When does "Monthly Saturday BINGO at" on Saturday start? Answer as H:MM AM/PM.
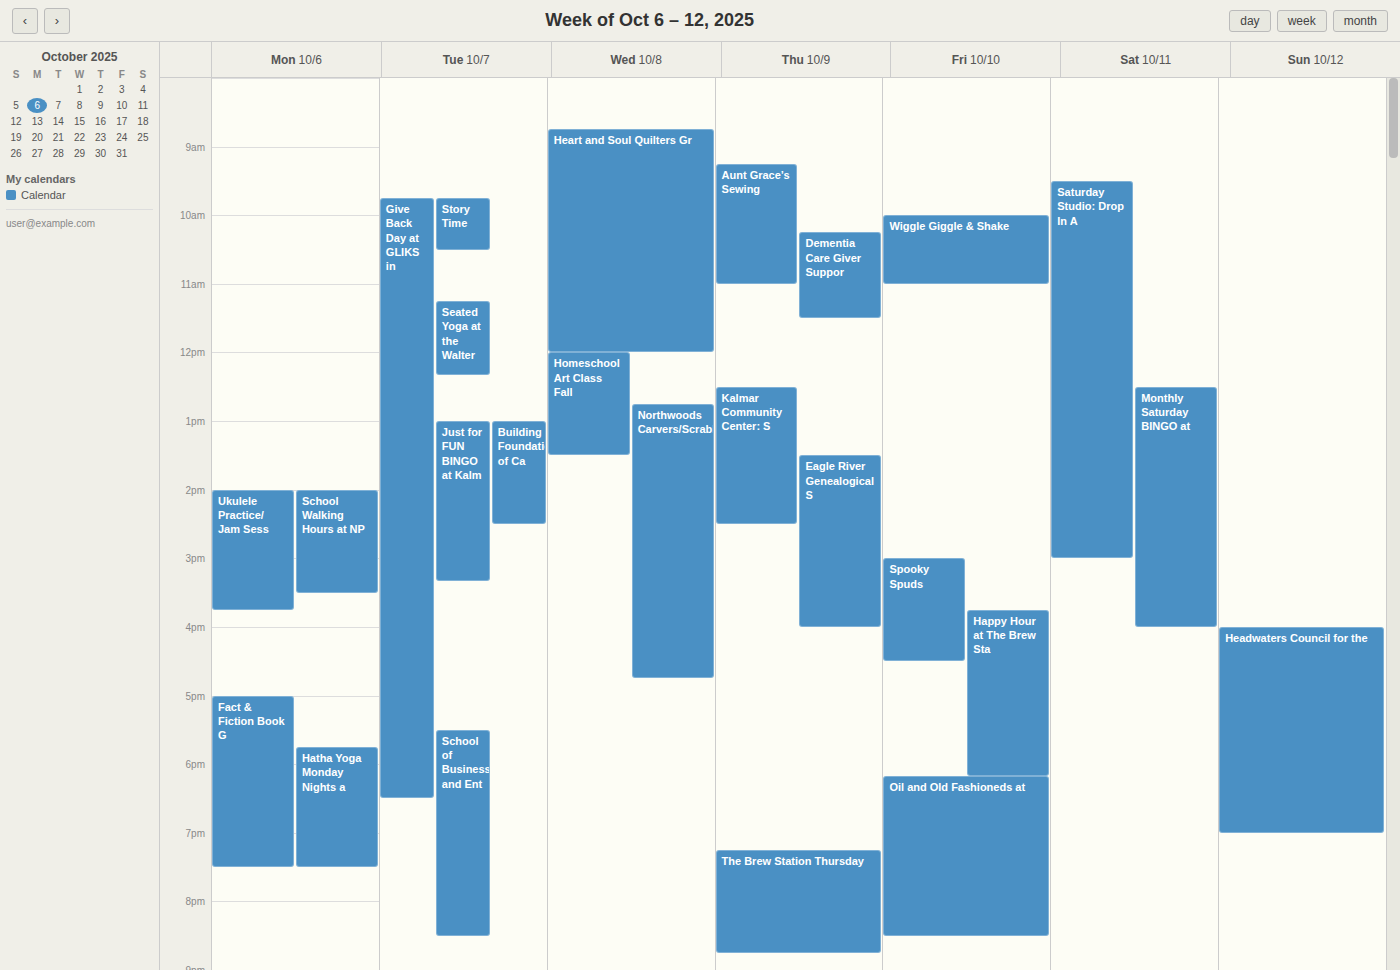
12:30 PM